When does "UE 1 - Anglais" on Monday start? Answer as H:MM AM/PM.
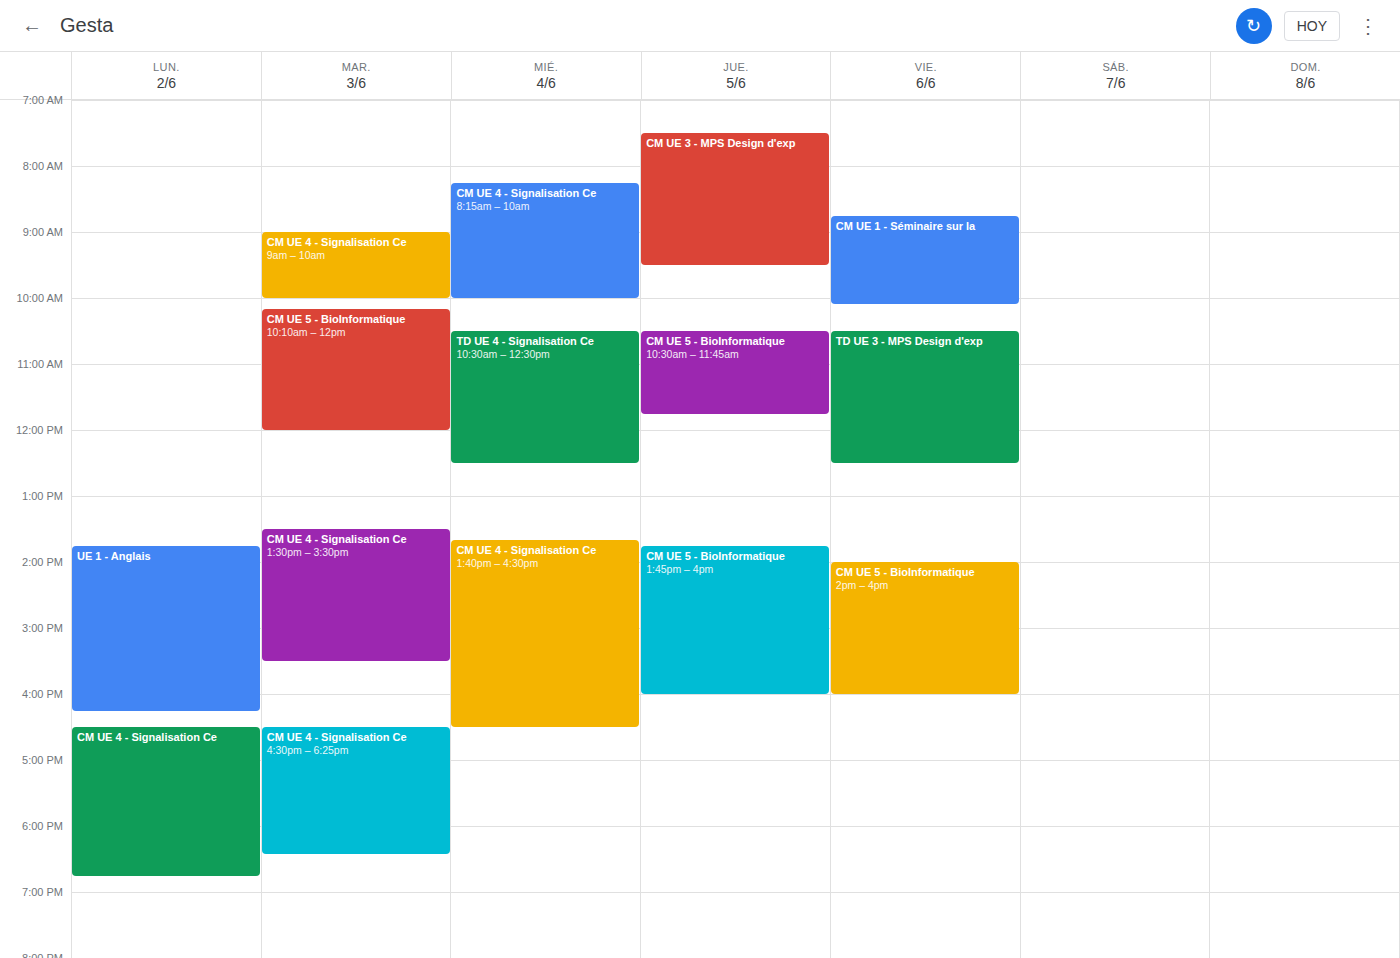
1:45 PM